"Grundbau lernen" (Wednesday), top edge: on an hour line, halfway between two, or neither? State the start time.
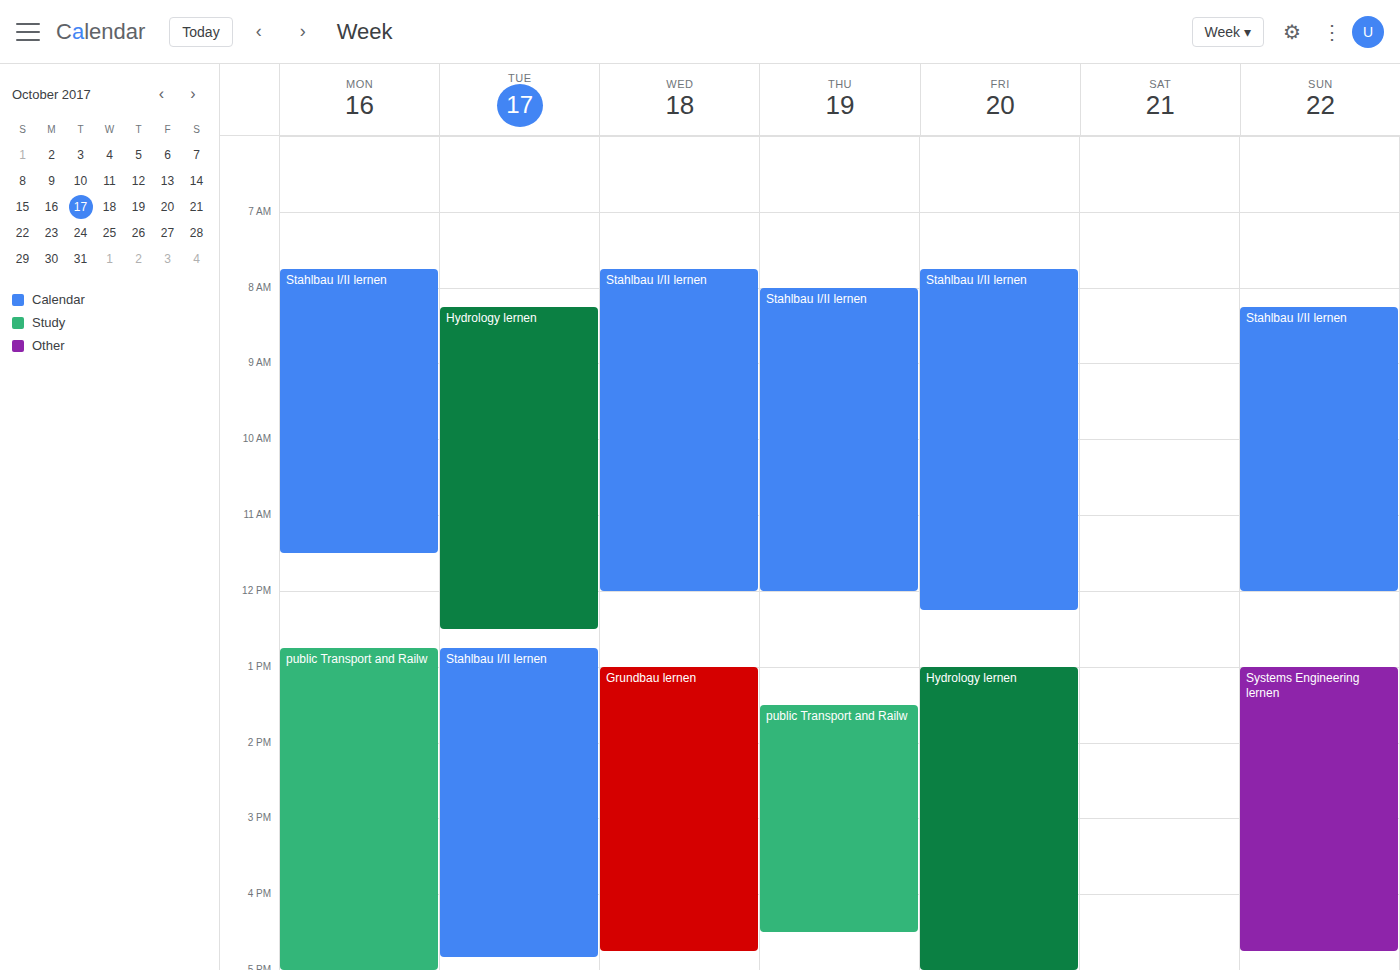
1:00 PM -- exactly on the 1 PM line.